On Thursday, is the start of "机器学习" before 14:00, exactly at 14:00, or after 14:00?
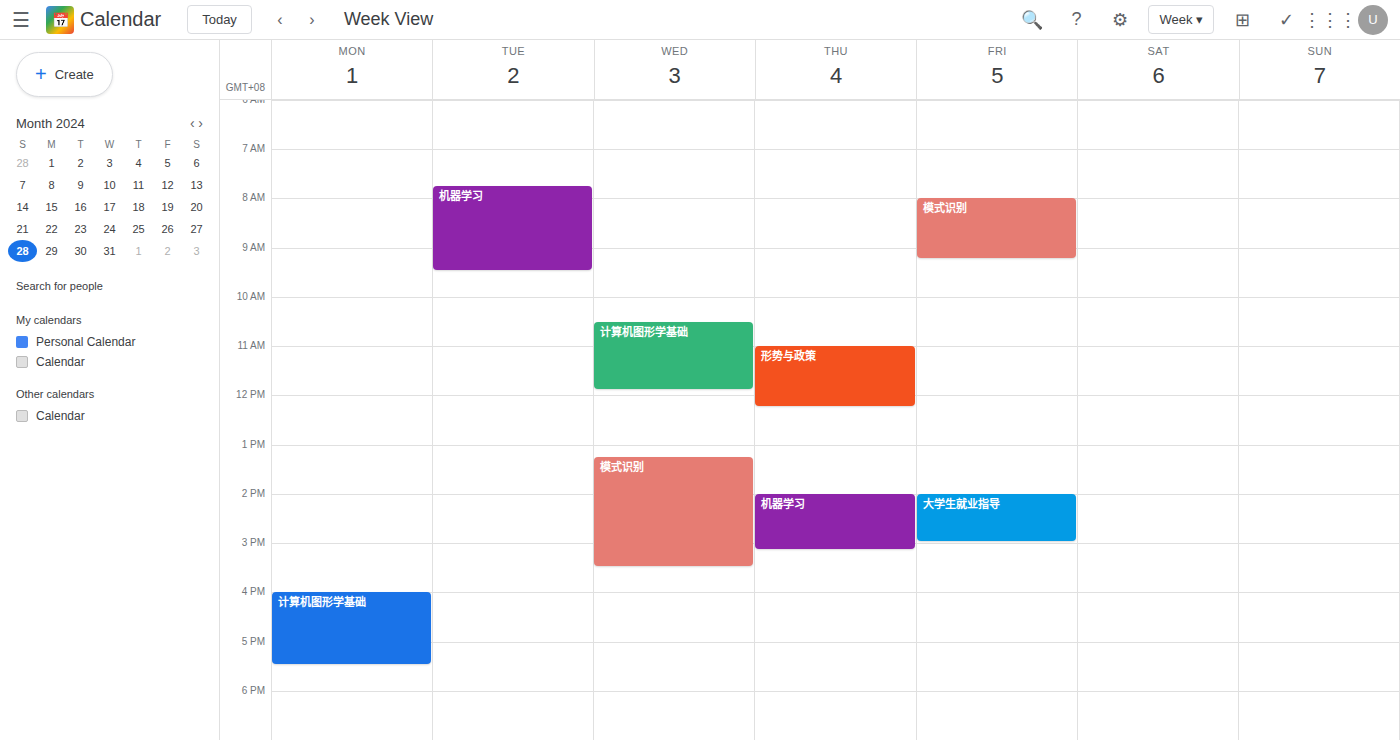
14:00 -- exactly at 14:00, on the 14:00 line.